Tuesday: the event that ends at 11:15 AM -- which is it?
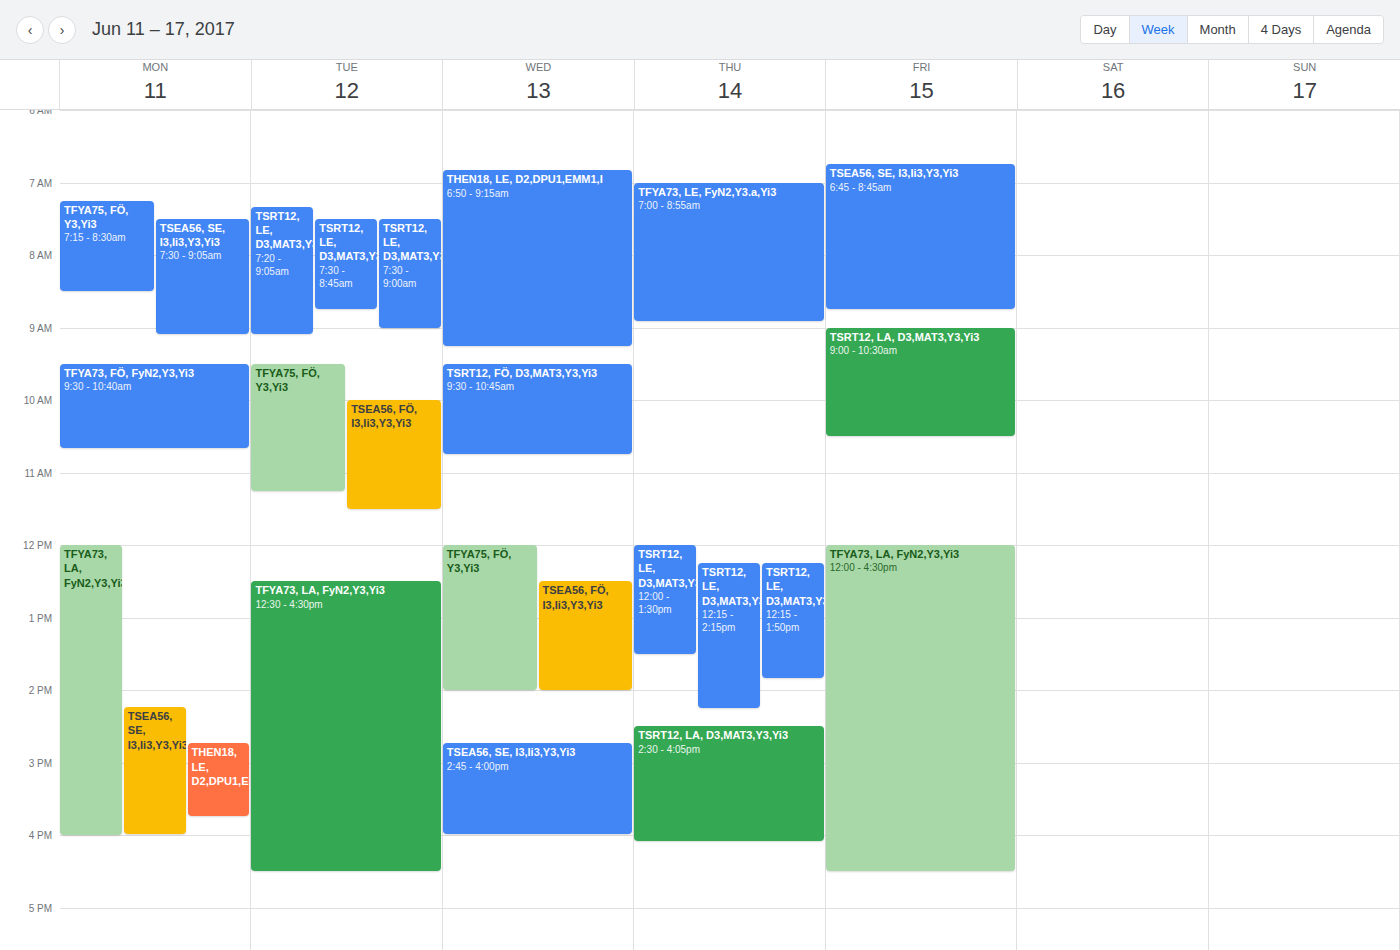
"TFYA75, FÖ, Y3,Yi3"